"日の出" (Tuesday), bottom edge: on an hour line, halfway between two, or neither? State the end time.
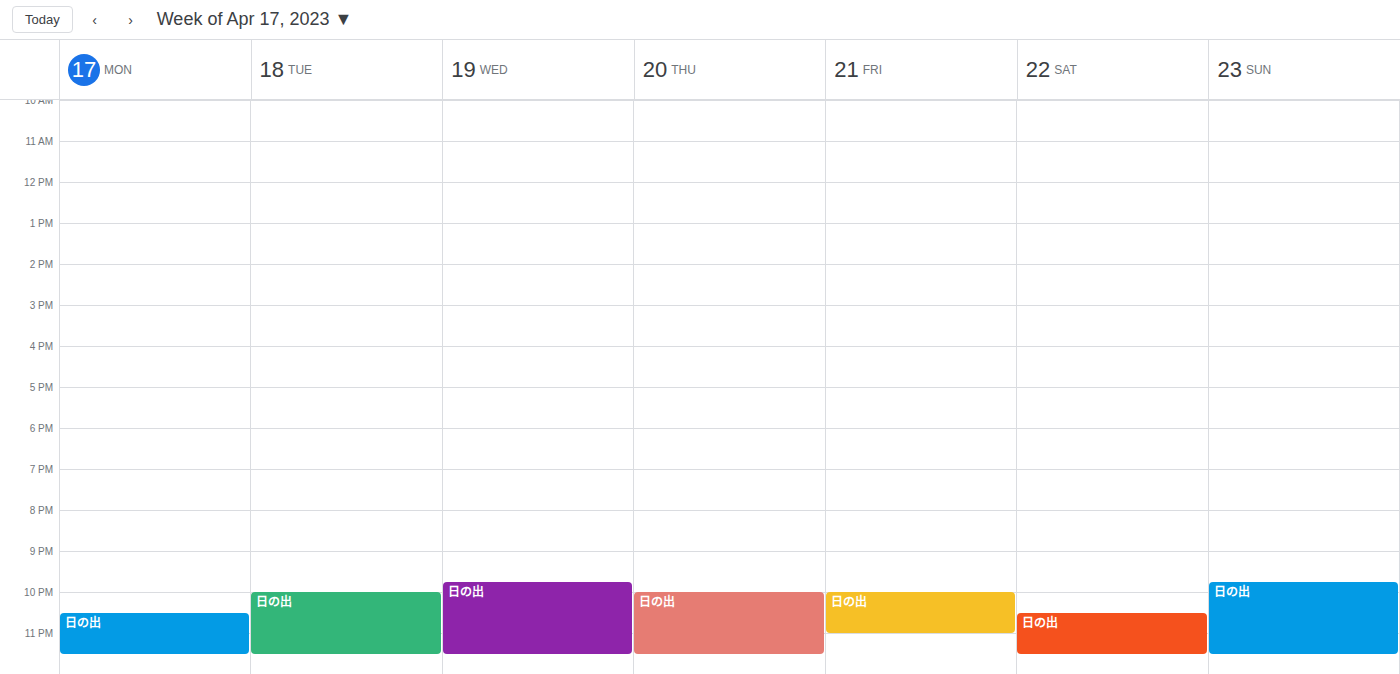
11:30 PM -- halfway between the 11 PM and 12 AM lines.